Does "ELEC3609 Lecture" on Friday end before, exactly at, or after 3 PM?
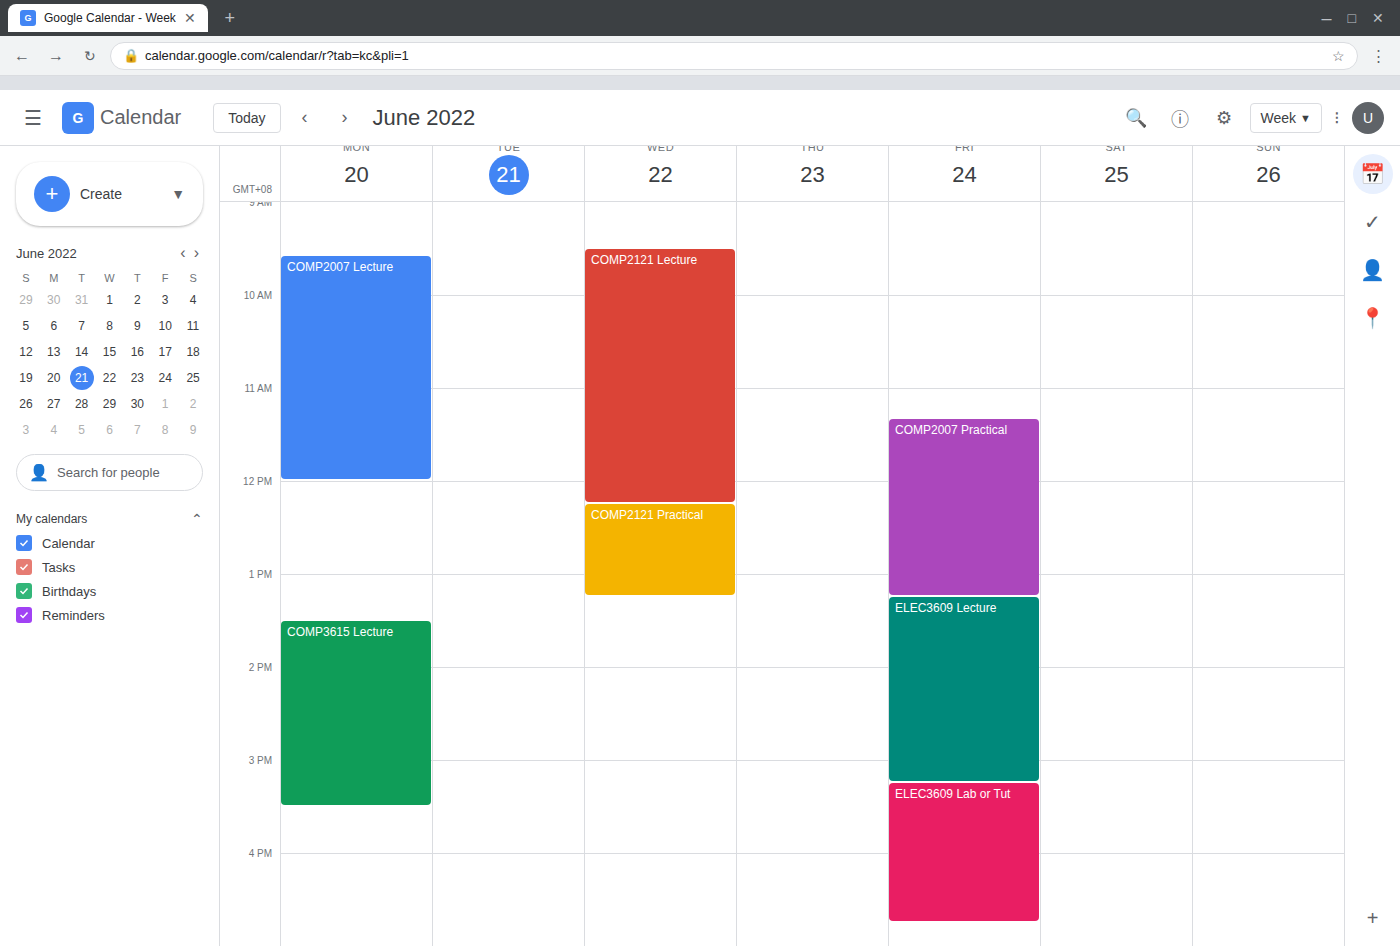
3:15 PM -- after 3 PM, 15 minutes below the 3 PM line.